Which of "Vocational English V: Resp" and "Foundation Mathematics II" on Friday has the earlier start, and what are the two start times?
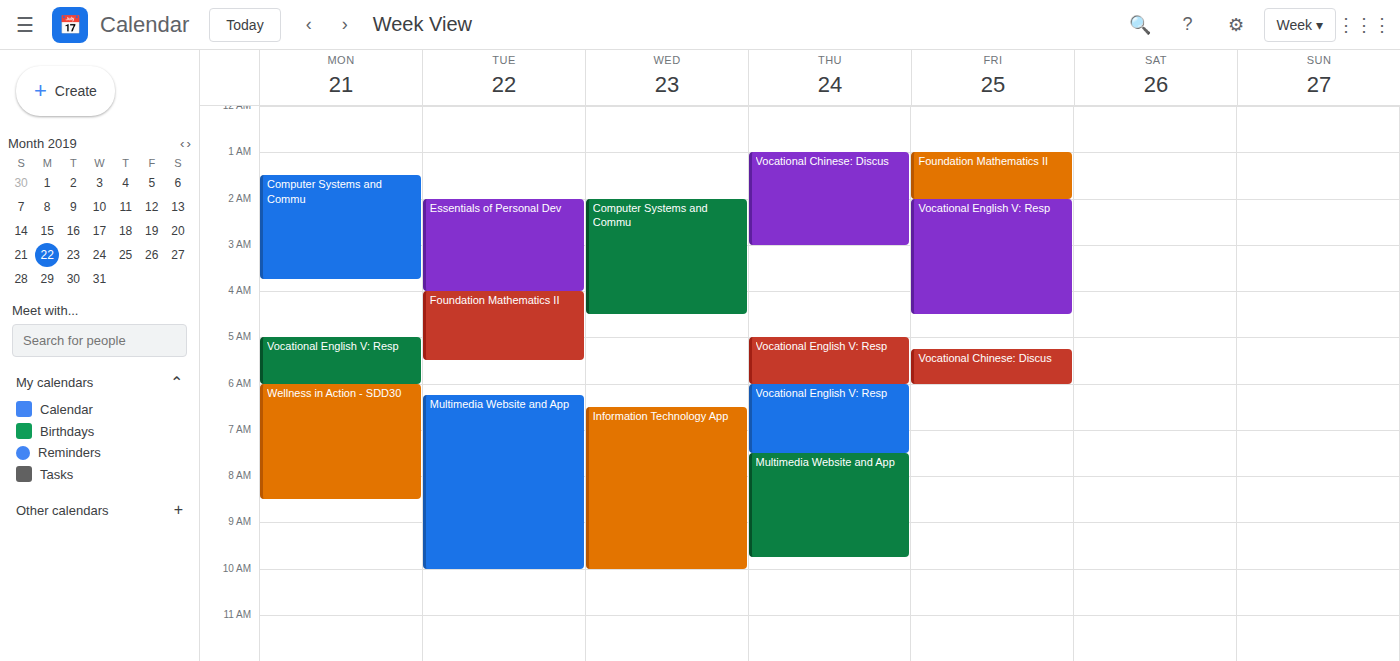
"Foundation Mathematics II" 1:00 AM; "Vocational English V: Resp" 2:00 AM.